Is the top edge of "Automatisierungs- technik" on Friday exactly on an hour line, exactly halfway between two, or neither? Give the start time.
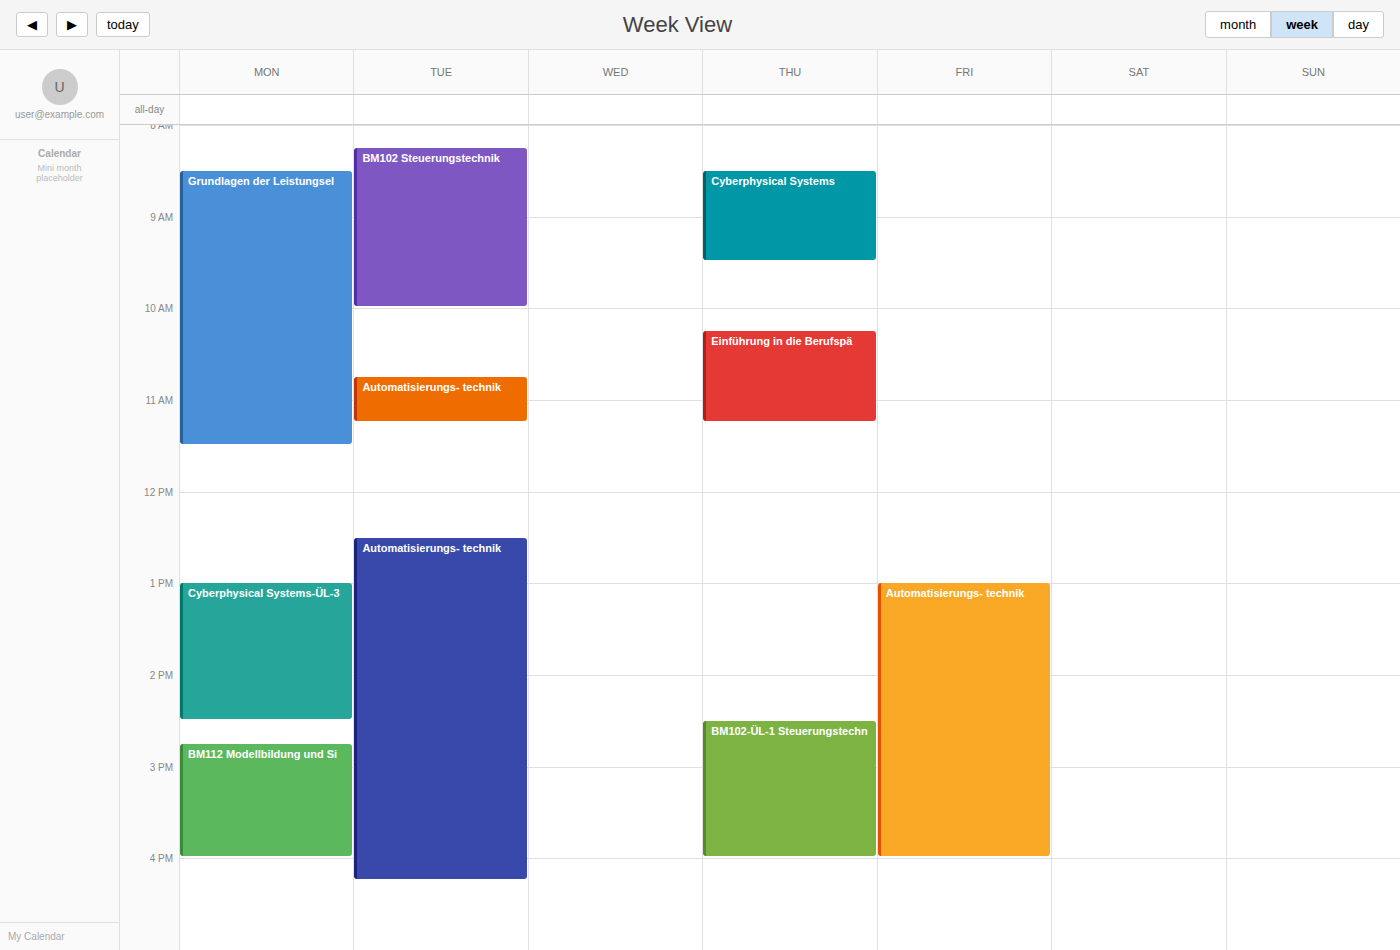
13:00 -- exactly on the 13:00 line.